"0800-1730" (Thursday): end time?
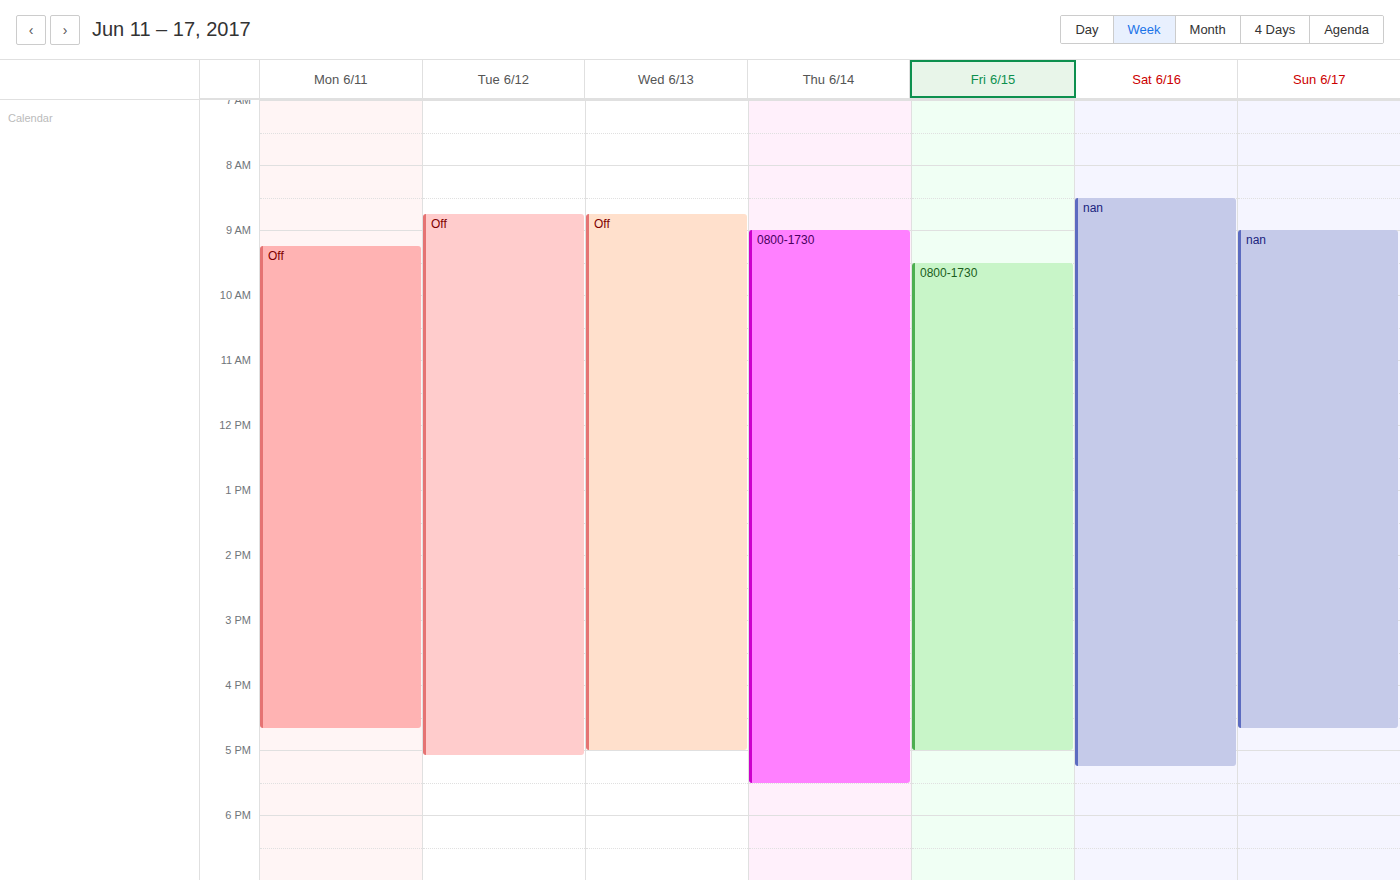
17:30